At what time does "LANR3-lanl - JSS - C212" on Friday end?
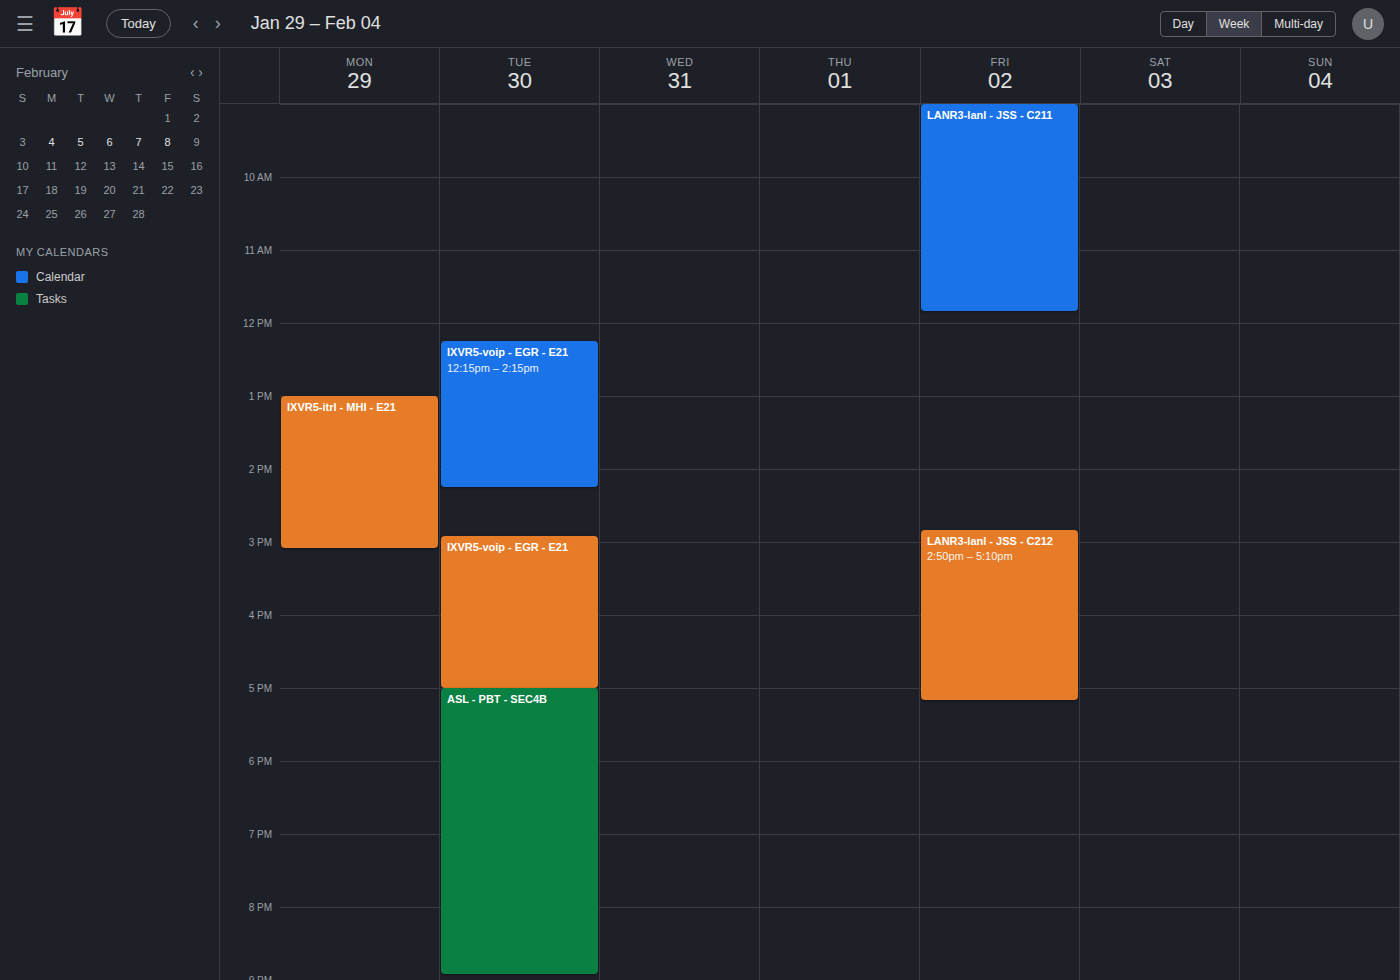
5:10 PM